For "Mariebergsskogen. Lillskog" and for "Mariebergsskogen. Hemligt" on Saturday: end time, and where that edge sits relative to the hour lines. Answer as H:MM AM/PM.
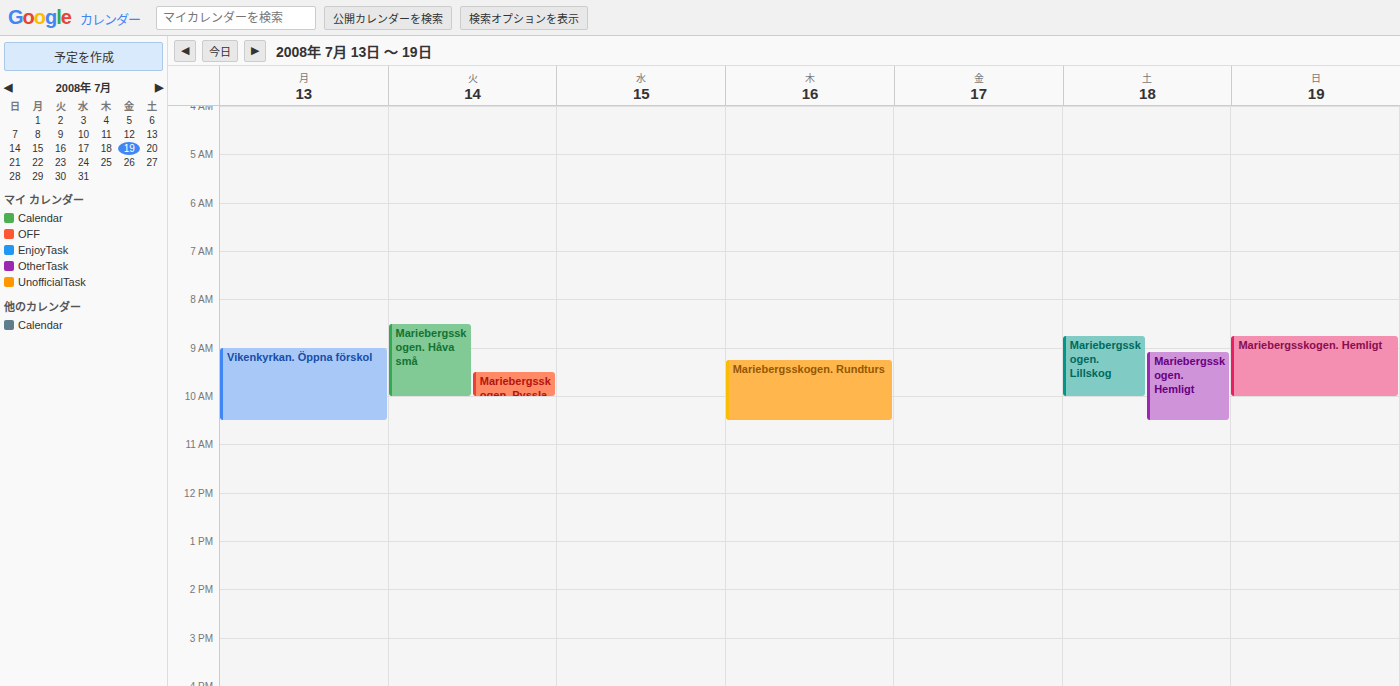
"Mariebergsskogen. Lillskog": 10:00 AM, exactly on the 10 AM line. "Mariebergsskogen. Hemligt": 10:30 AM, halfway between the 10 AM and 11 AM lines.